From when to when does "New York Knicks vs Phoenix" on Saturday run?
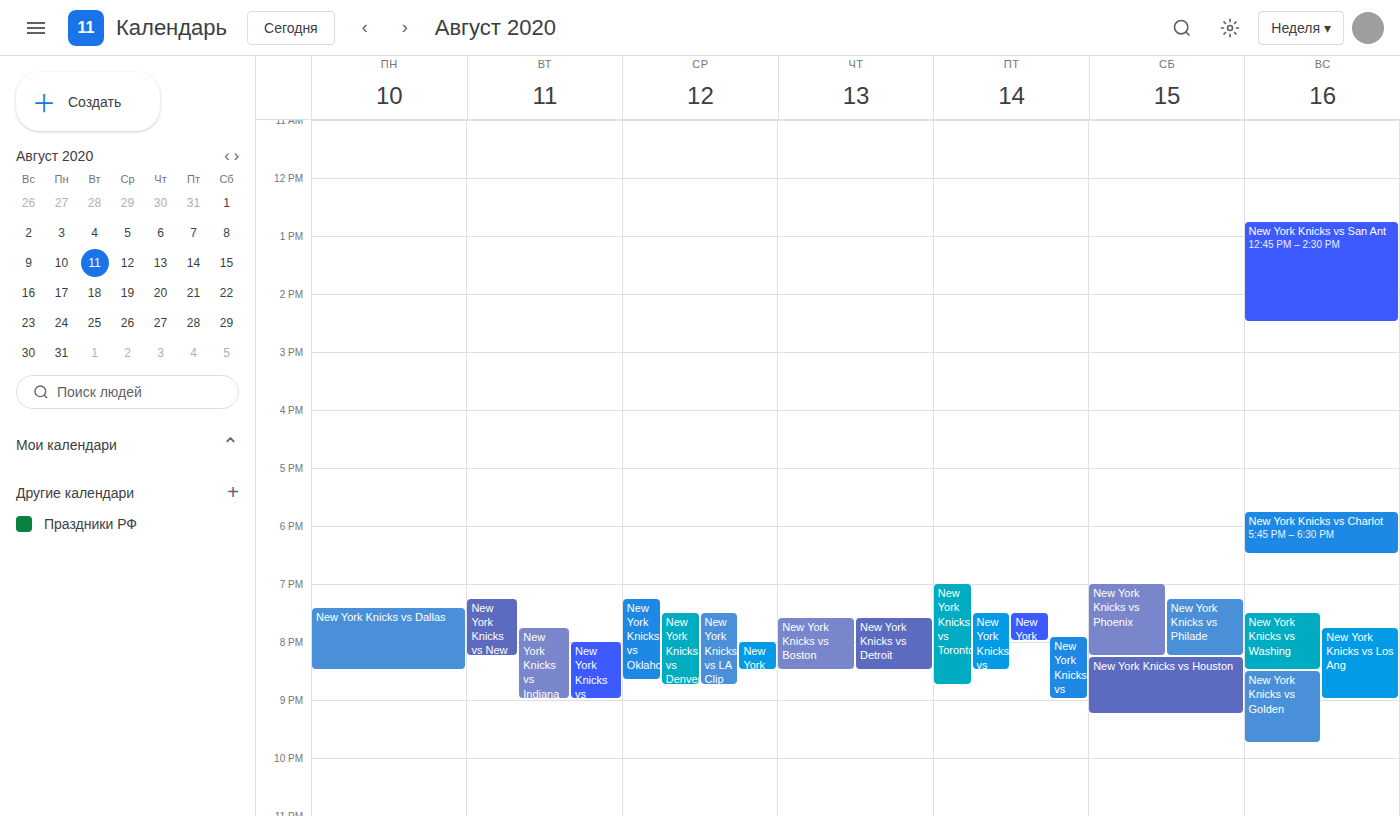
7:00 PM to 8:15 PM